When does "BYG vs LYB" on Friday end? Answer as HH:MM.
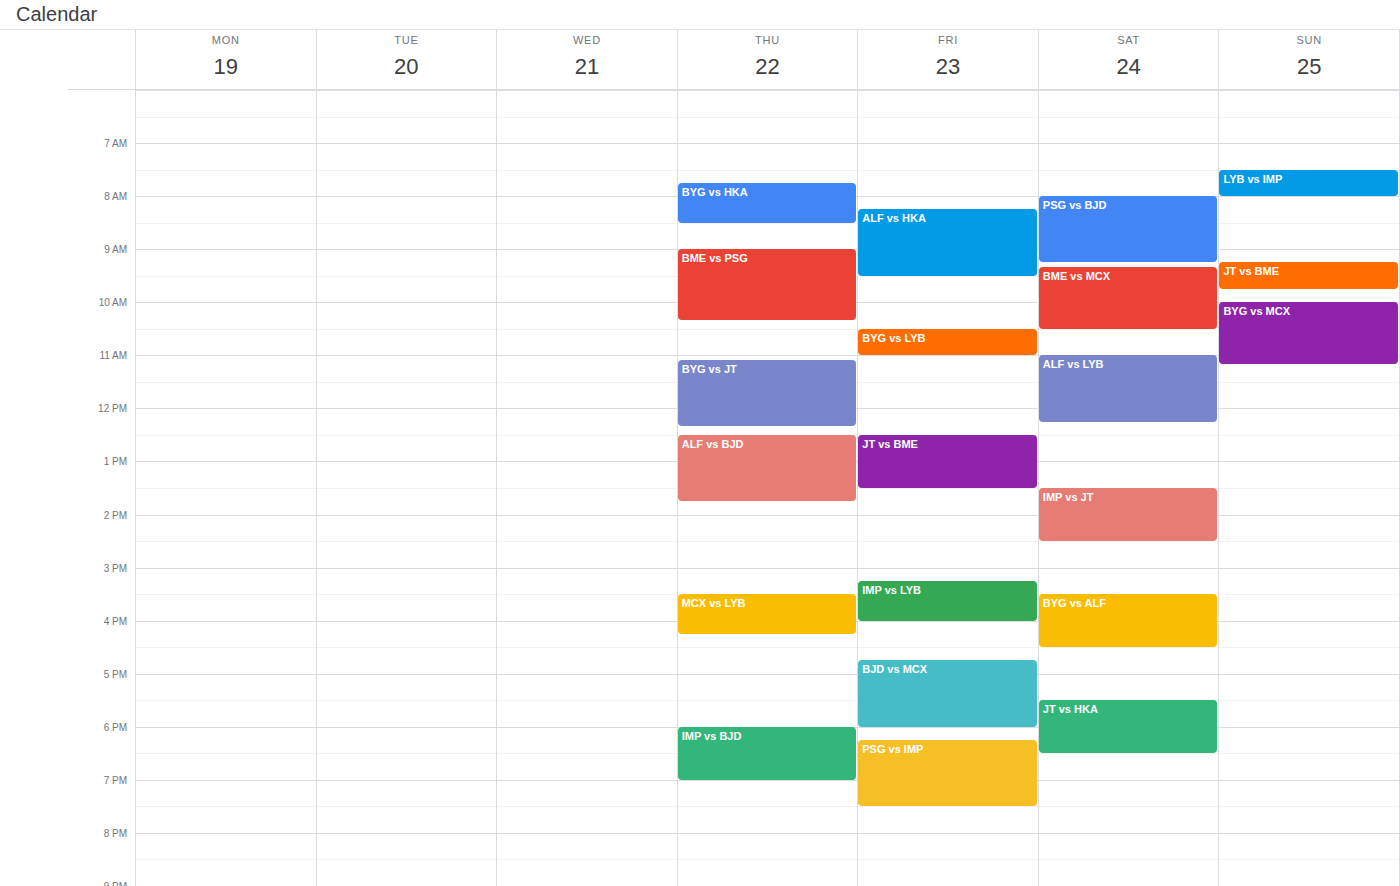
11:00